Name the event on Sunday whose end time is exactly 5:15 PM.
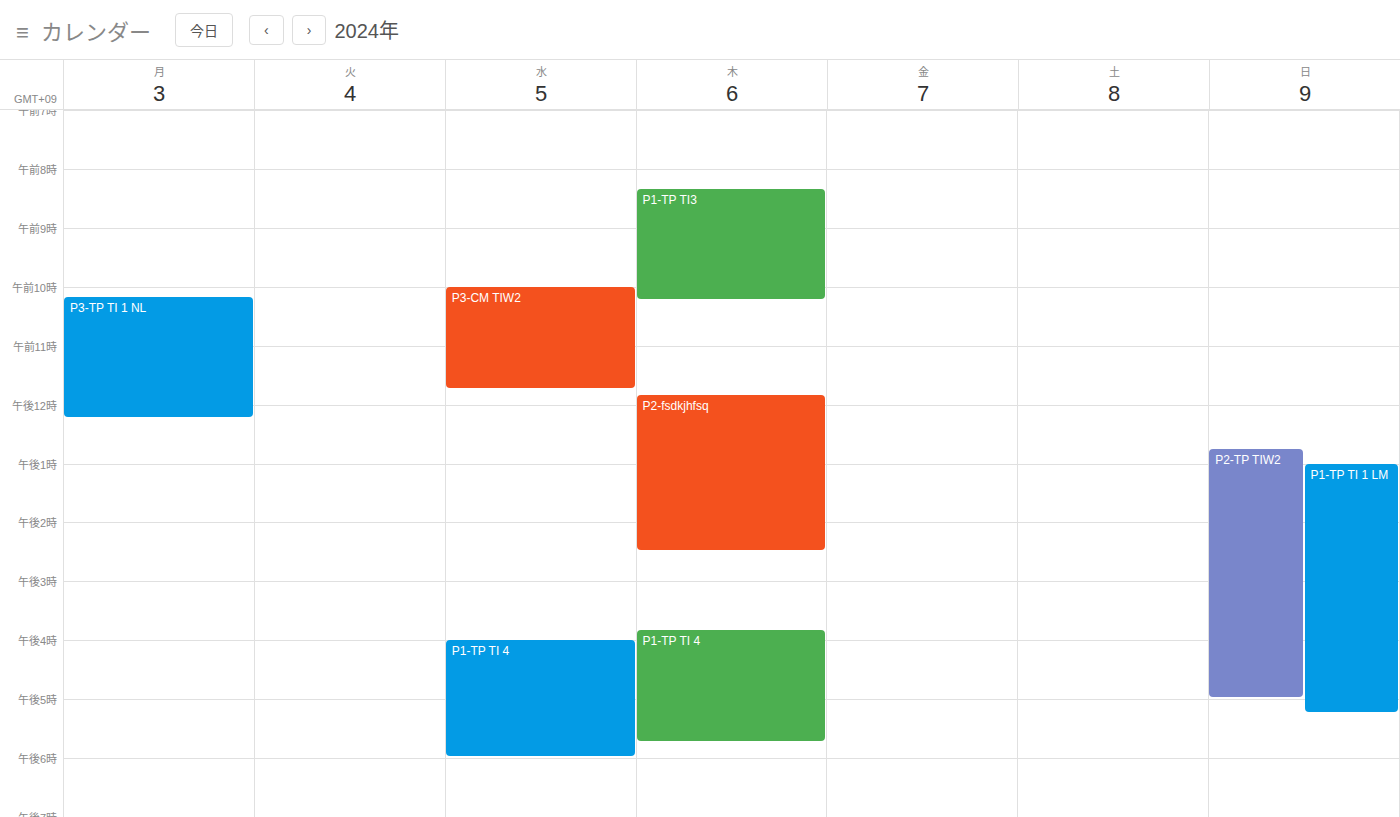
"P1-TP TI 1 LM"